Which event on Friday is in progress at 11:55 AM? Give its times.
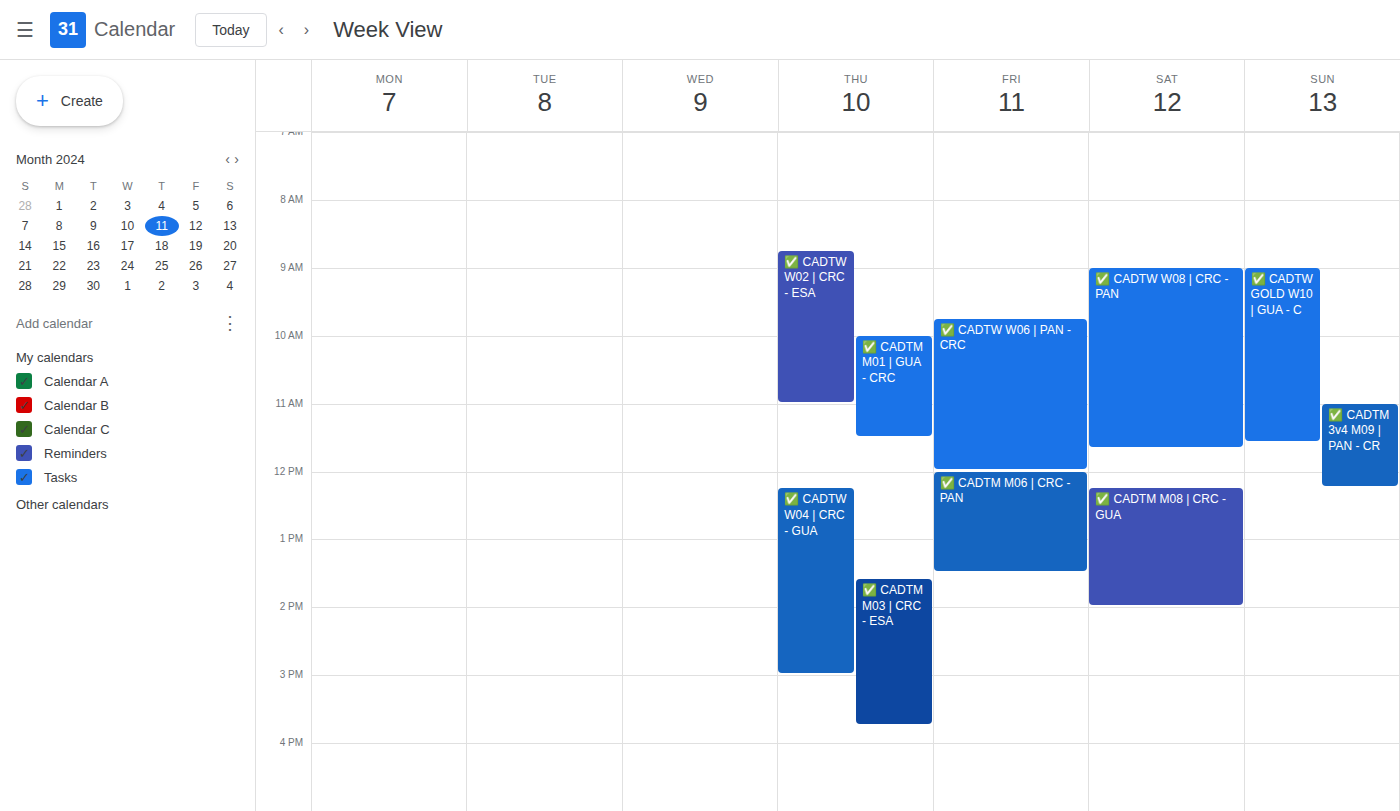
"✅ CADTW W06 | PAN - CRC", 9:45 AM to 12:00 PM